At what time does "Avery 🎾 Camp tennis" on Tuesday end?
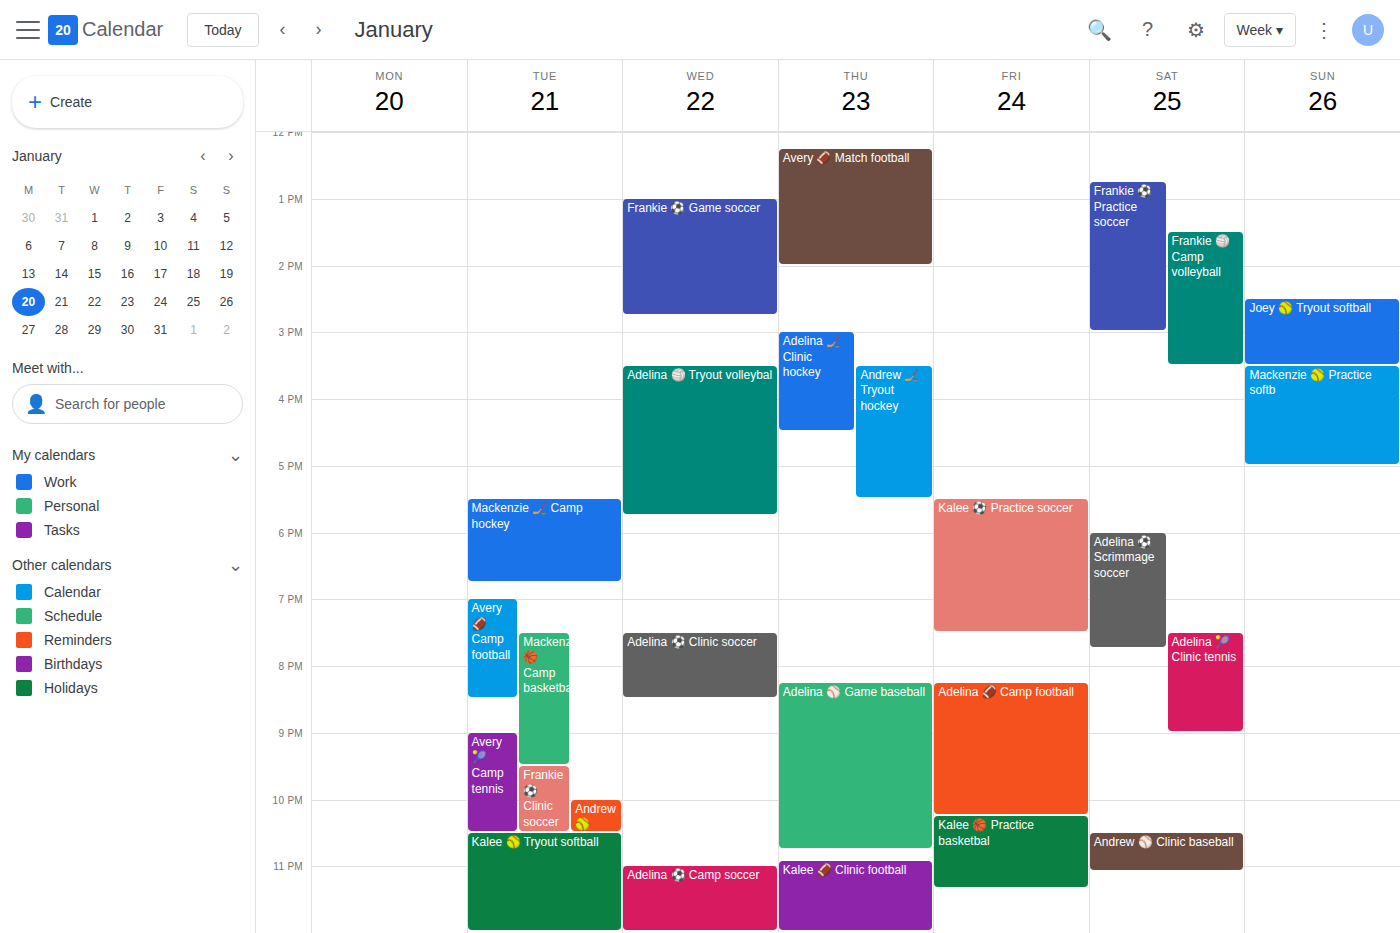
10:30 PM